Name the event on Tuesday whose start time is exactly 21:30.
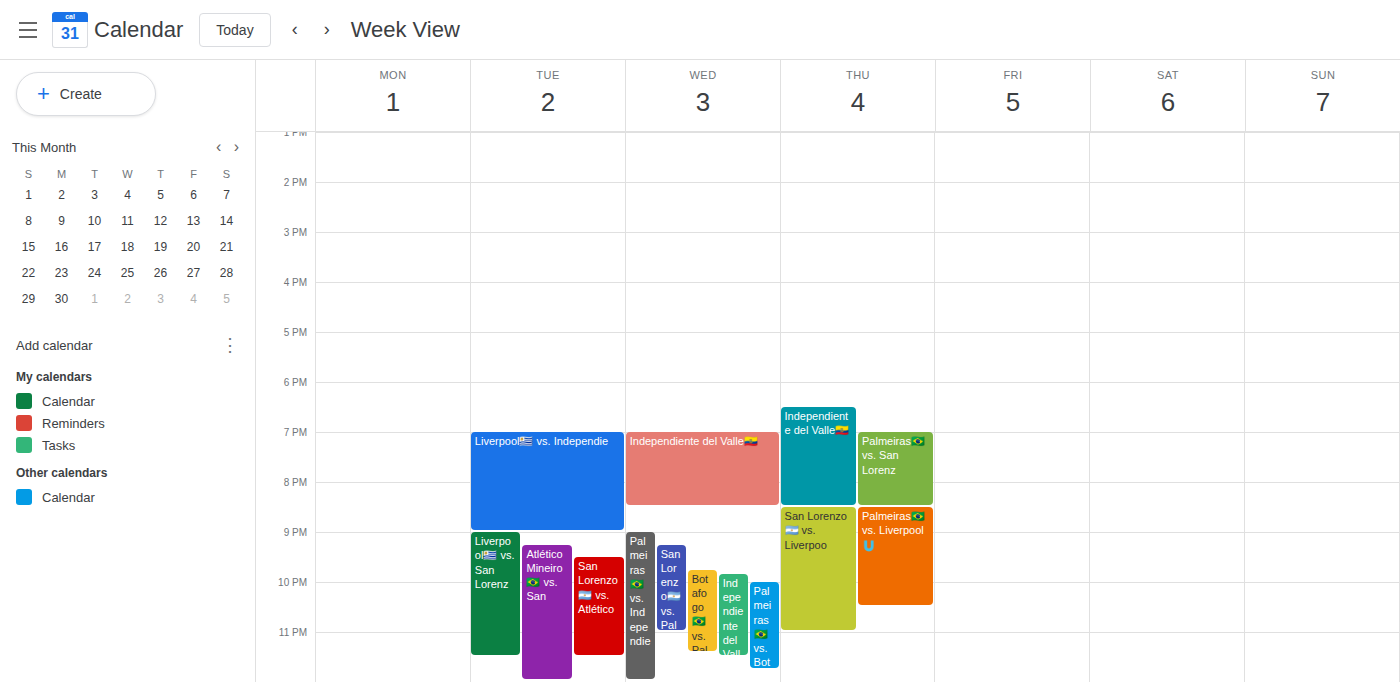
"San Lorenzo🇦🇷 vs. Atlético"